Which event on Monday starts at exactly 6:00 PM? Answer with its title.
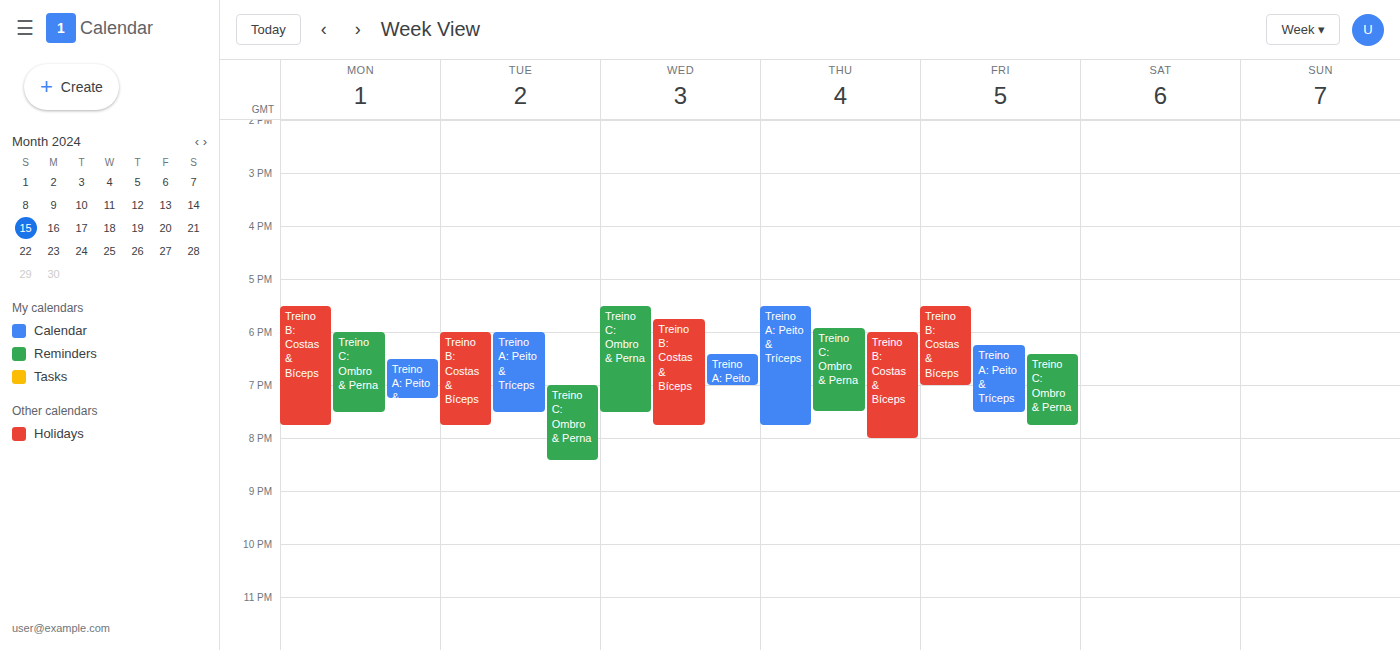
"Treino C: Ombro & Perna"